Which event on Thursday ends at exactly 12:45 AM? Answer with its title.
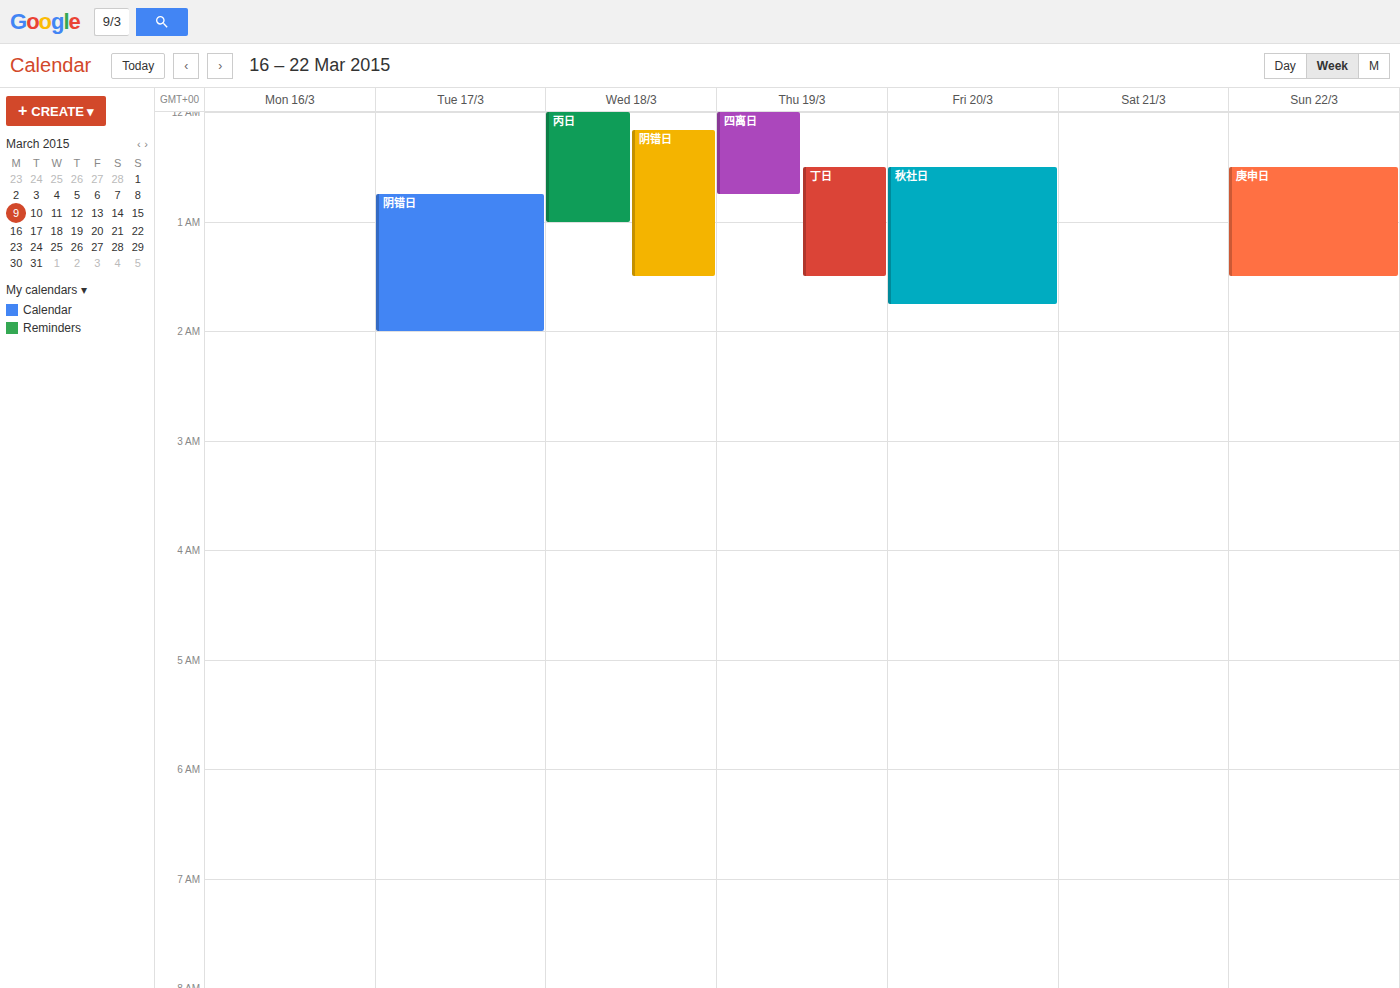
"四离日"